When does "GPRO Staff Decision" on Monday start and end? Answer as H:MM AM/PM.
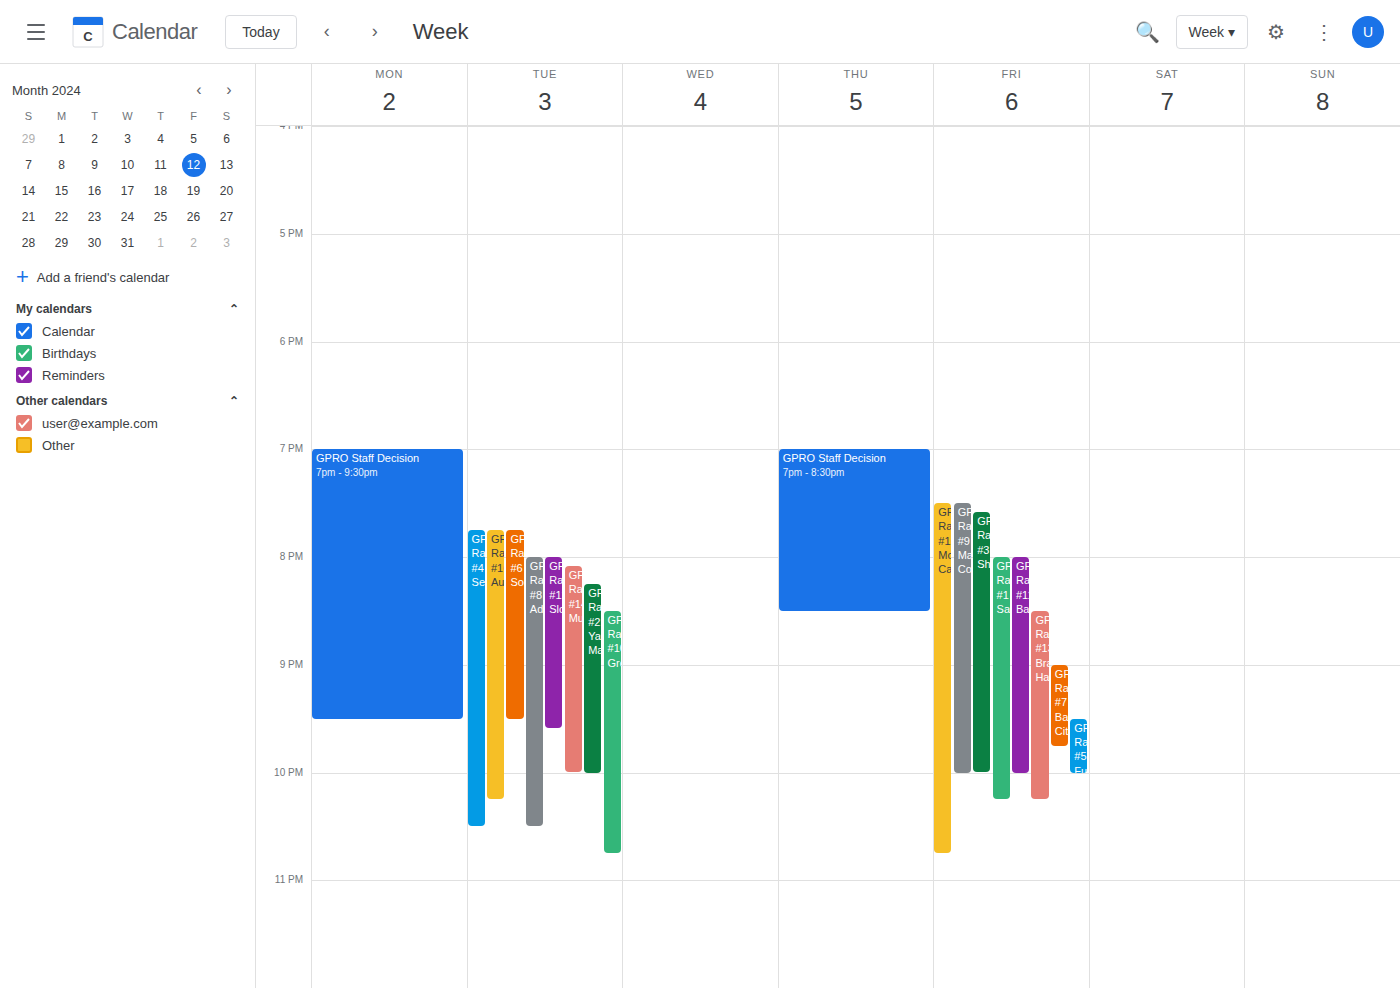
7:00 PM to 9:30 PM